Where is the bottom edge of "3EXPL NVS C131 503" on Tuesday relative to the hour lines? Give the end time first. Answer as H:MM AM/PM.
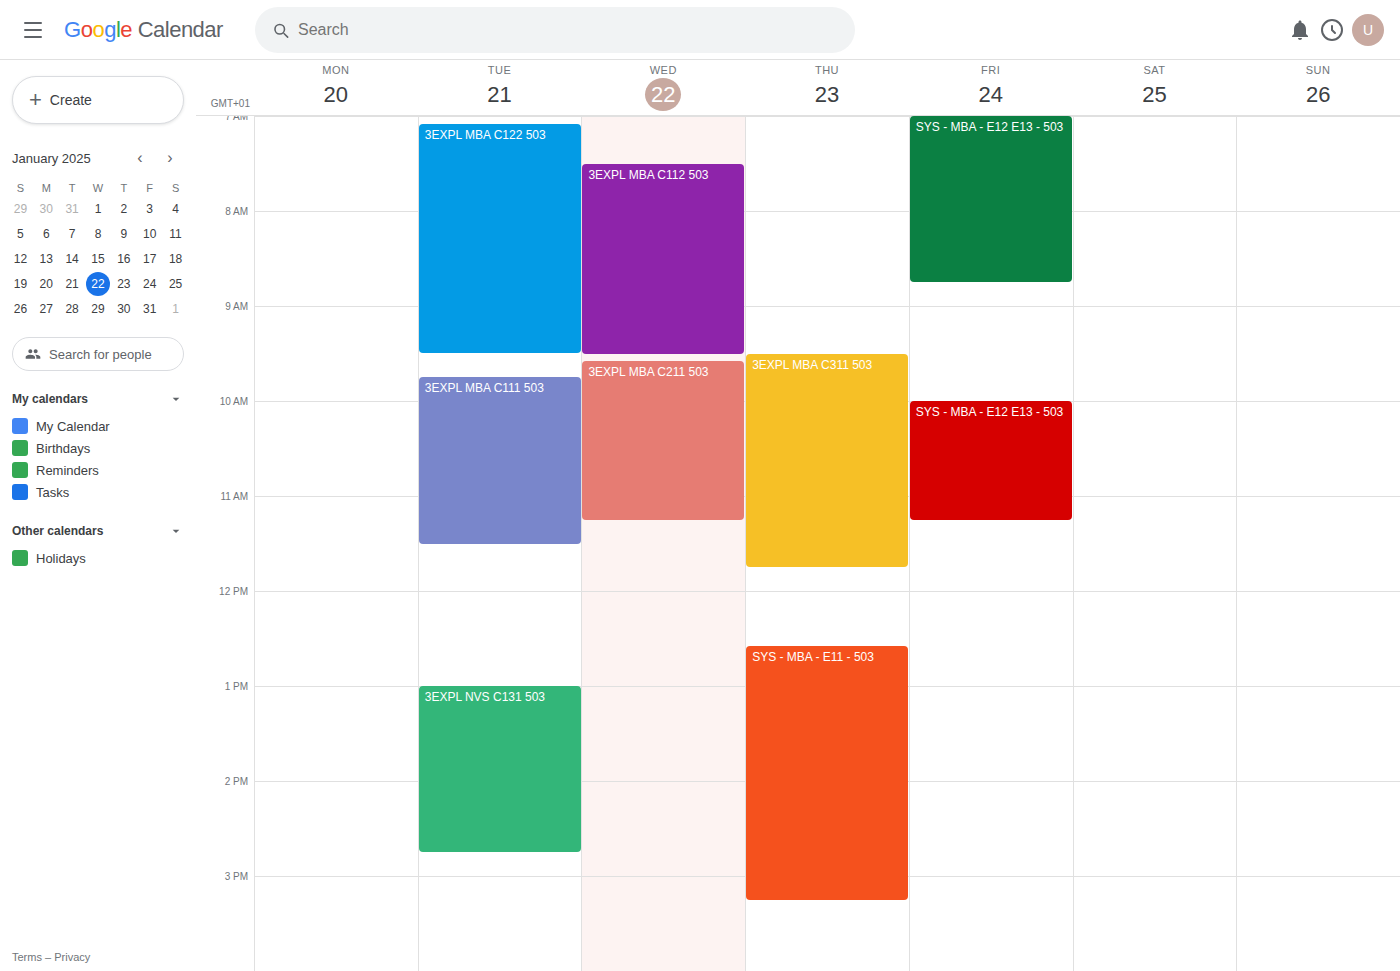
2:45 PM -- neither: three quarters of the way from the 2 PM line to the 3 PM line.